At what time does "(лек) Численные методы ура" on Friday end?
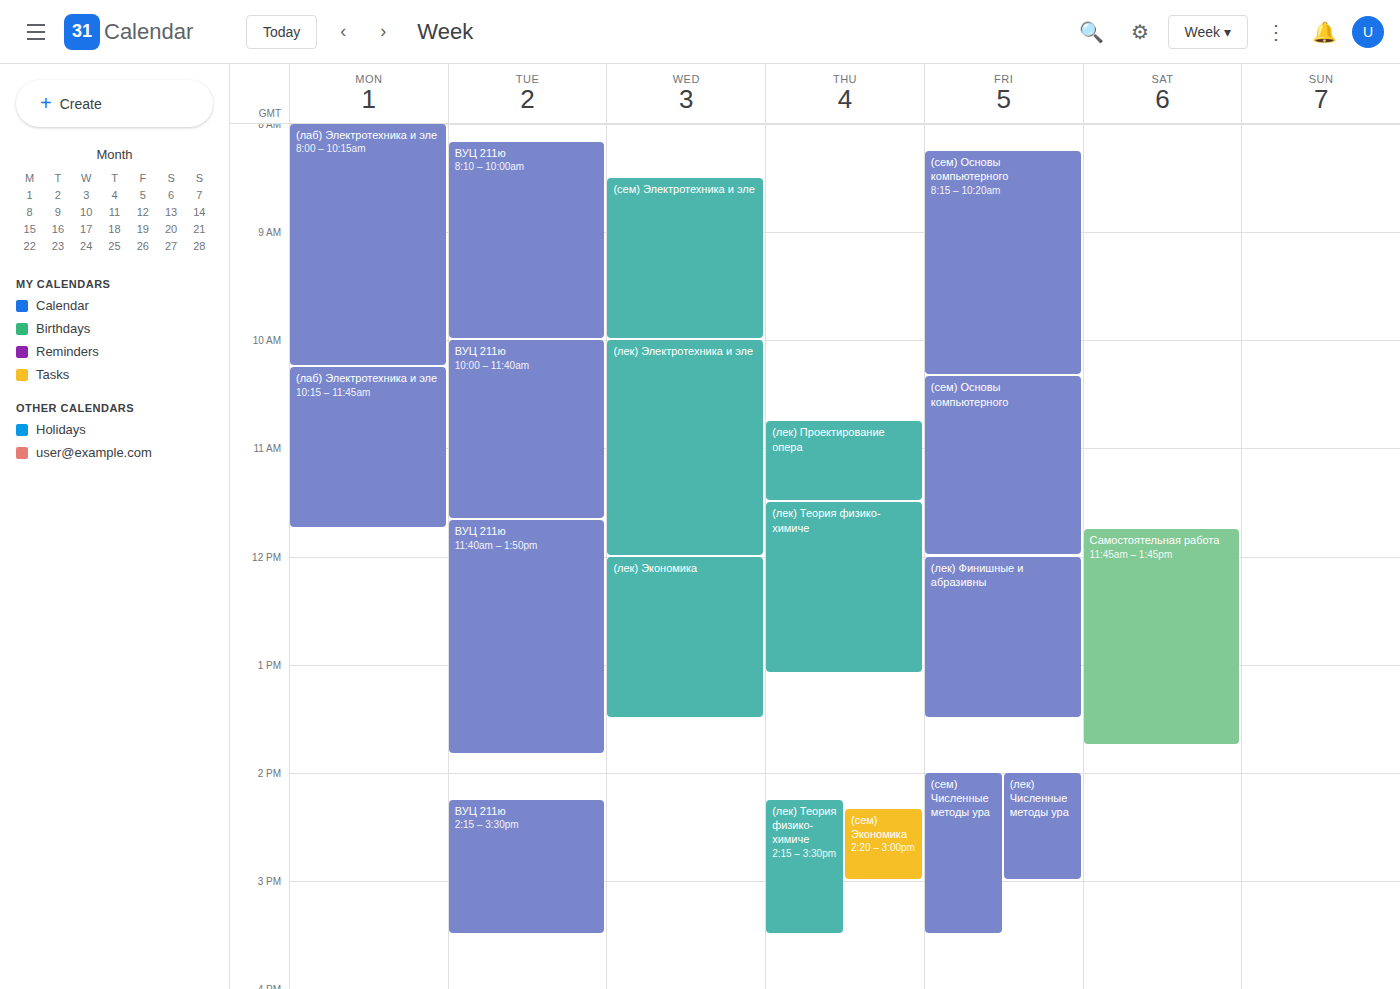
3:00 PM